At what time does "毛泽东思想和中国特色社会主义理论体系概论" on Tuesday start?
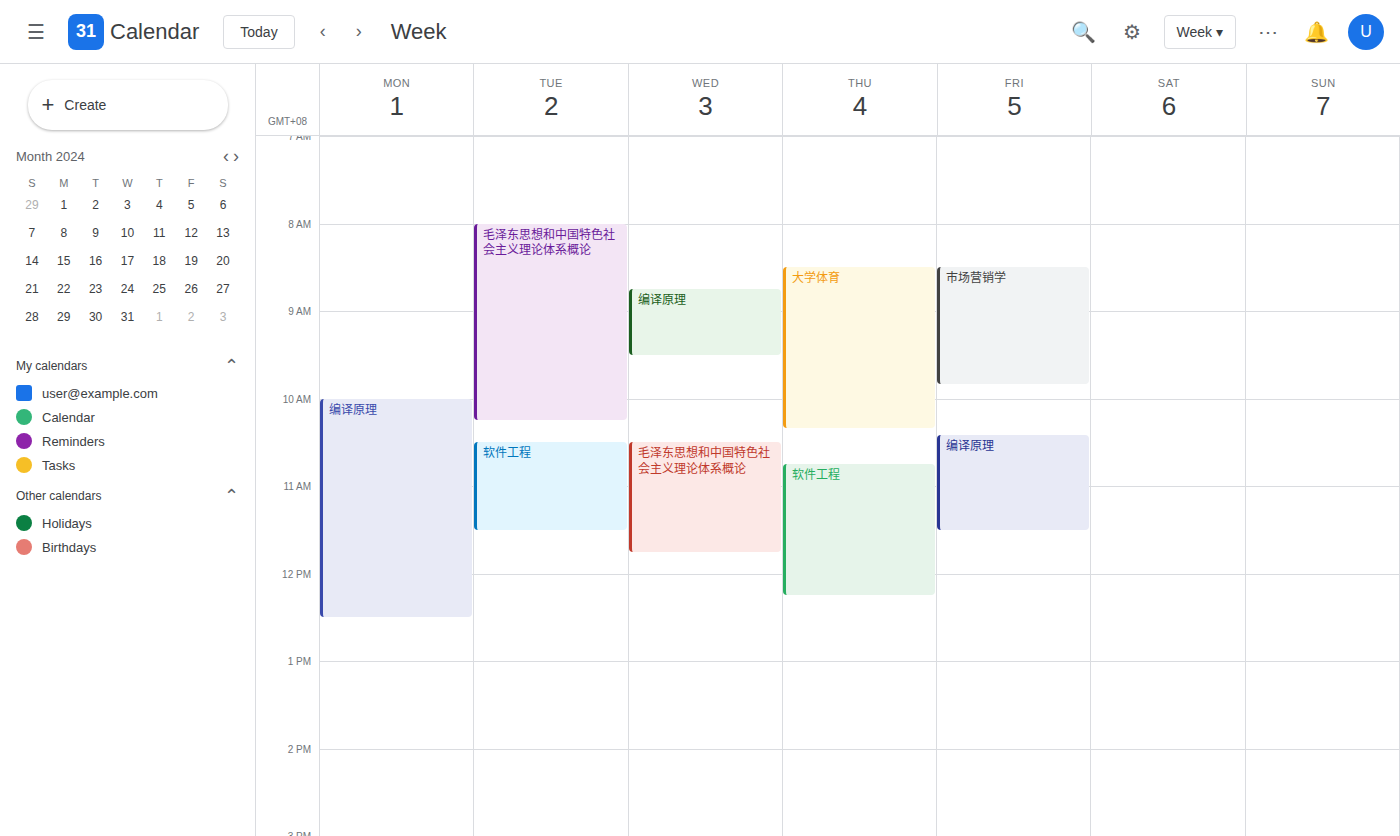
8:00 AM